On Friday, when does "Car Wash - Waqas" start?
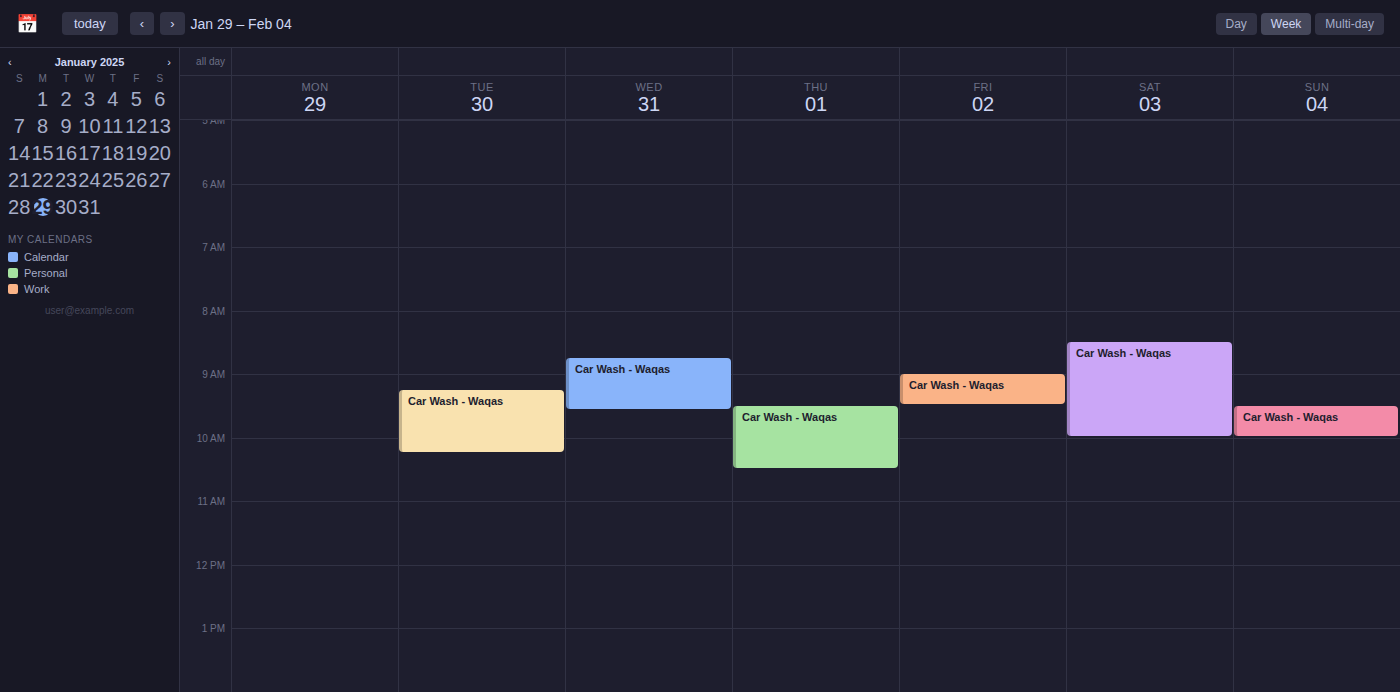
9:00 AM